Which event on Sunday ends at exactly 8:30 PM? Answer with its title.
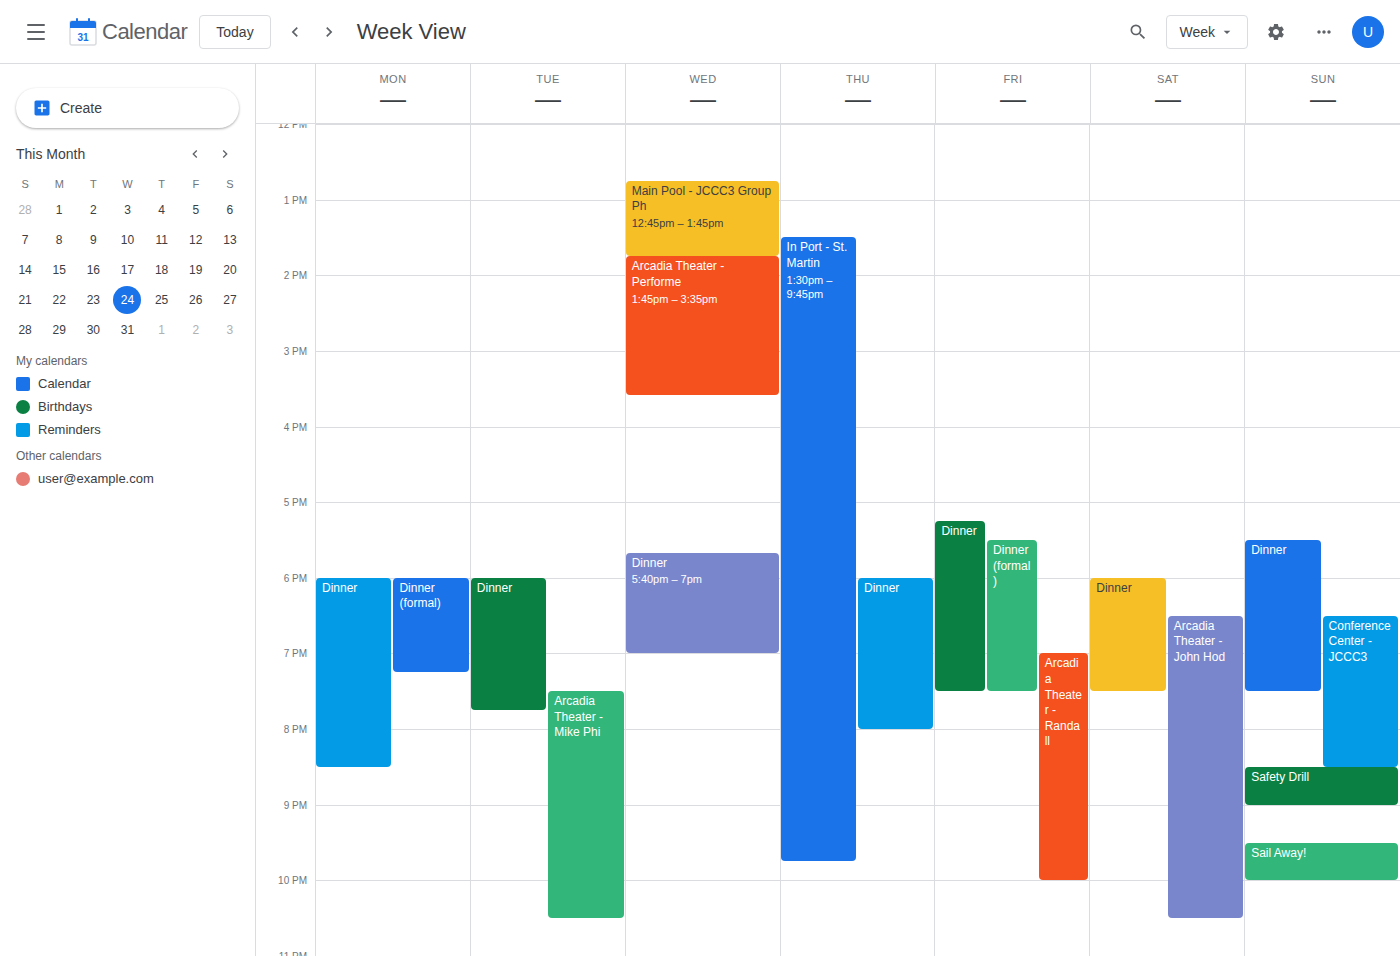
"Conference Center - JCCC3"